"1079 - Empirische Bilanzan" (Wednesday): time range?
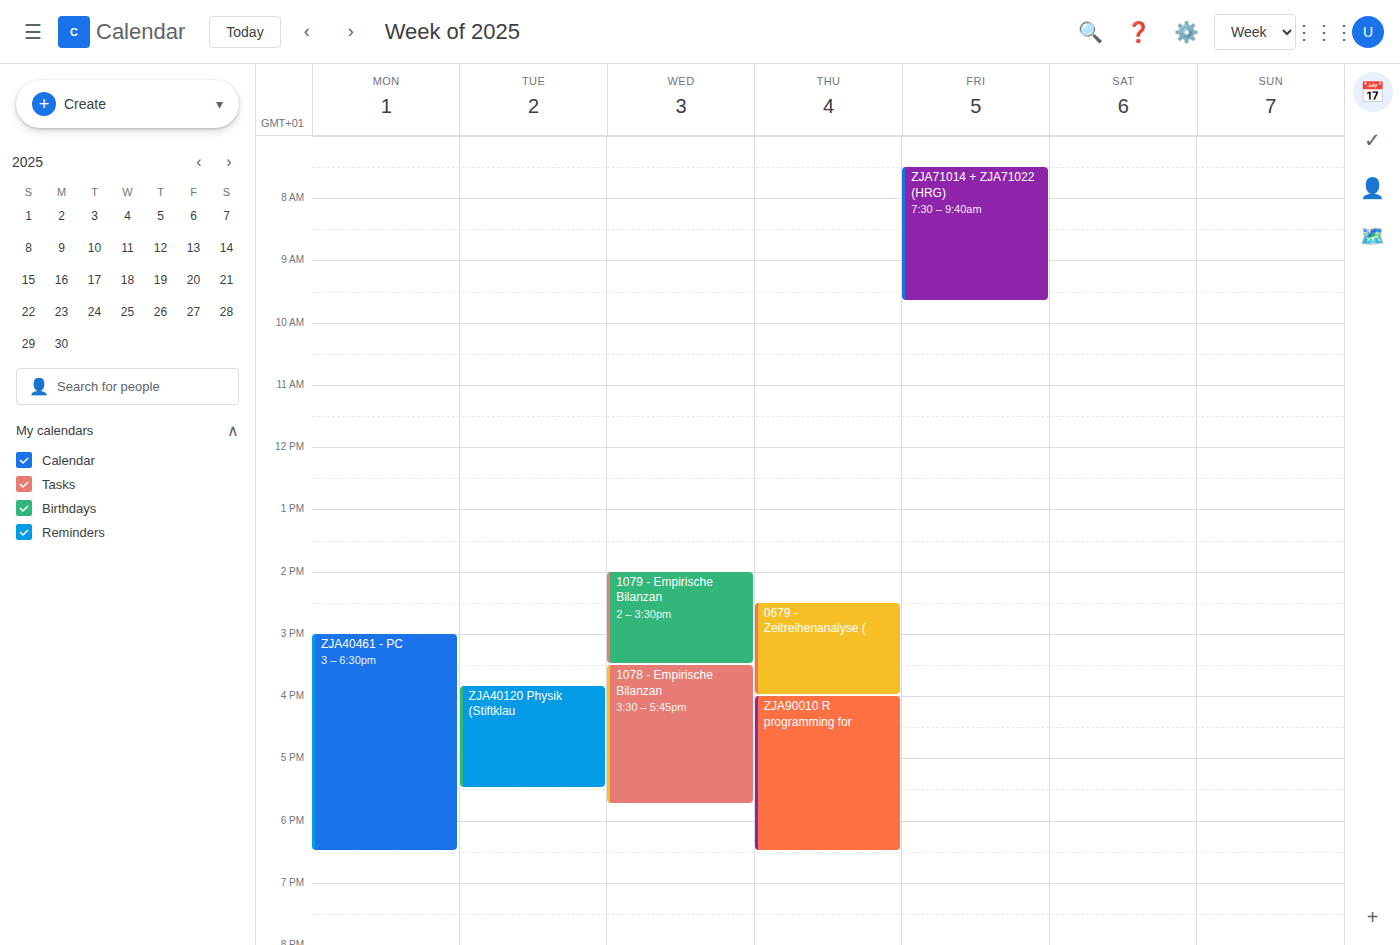
2:00 PM to 3:30 PM